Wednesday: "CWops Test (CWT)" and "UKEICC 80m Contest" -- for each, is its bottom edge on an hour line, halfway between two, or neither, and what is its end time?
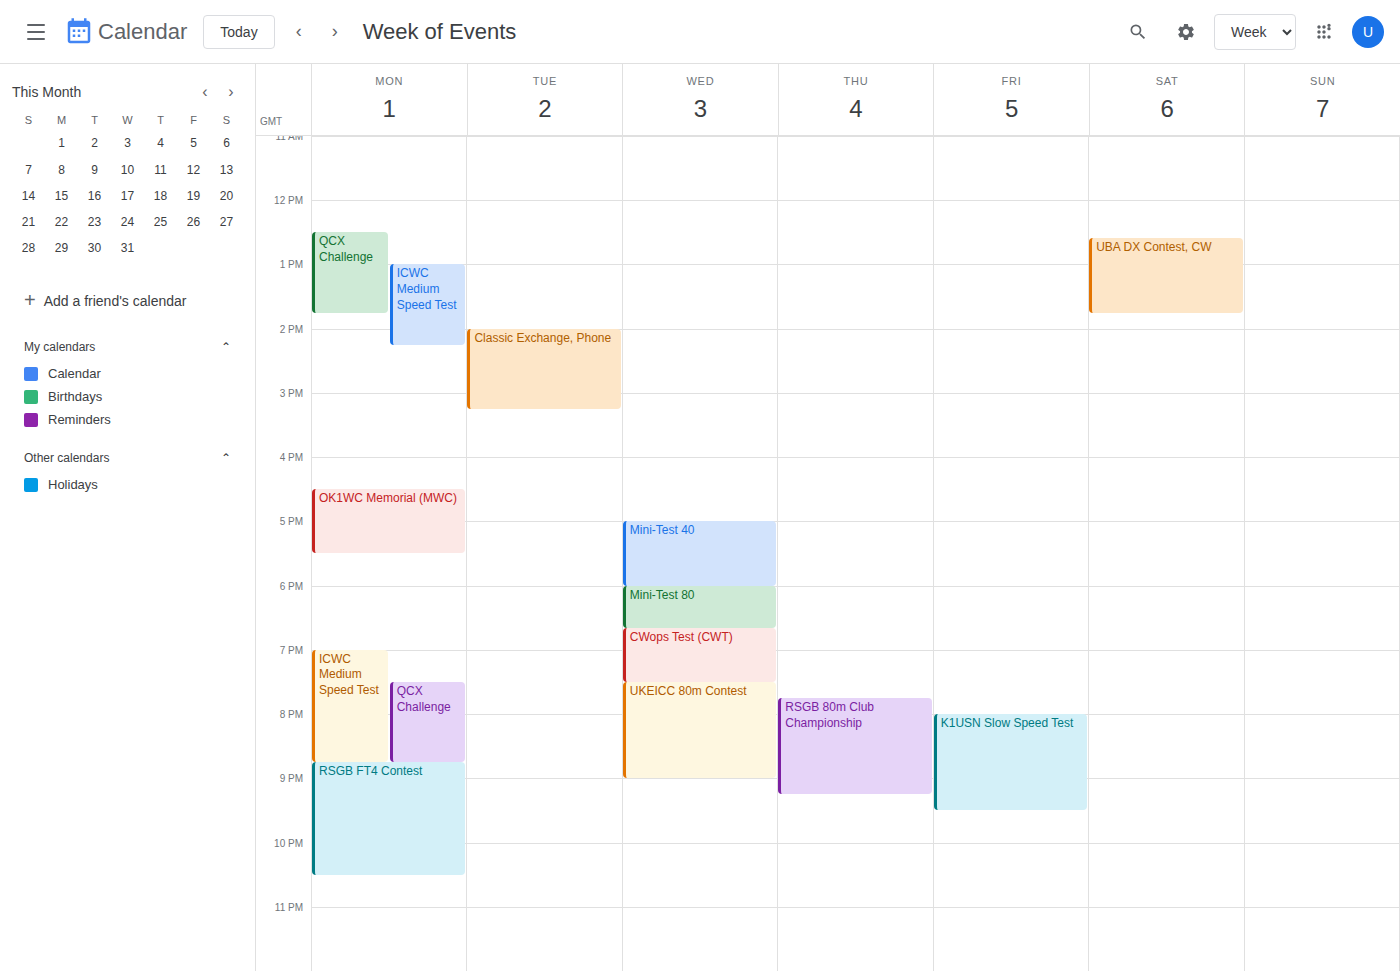
"CWops Test (CWT)": 7:30 PM, halfway between the 7 PM and 8 PM lines. "UKEICC 80m Contest": 9:00 PM, exactly on the 9 PM line.